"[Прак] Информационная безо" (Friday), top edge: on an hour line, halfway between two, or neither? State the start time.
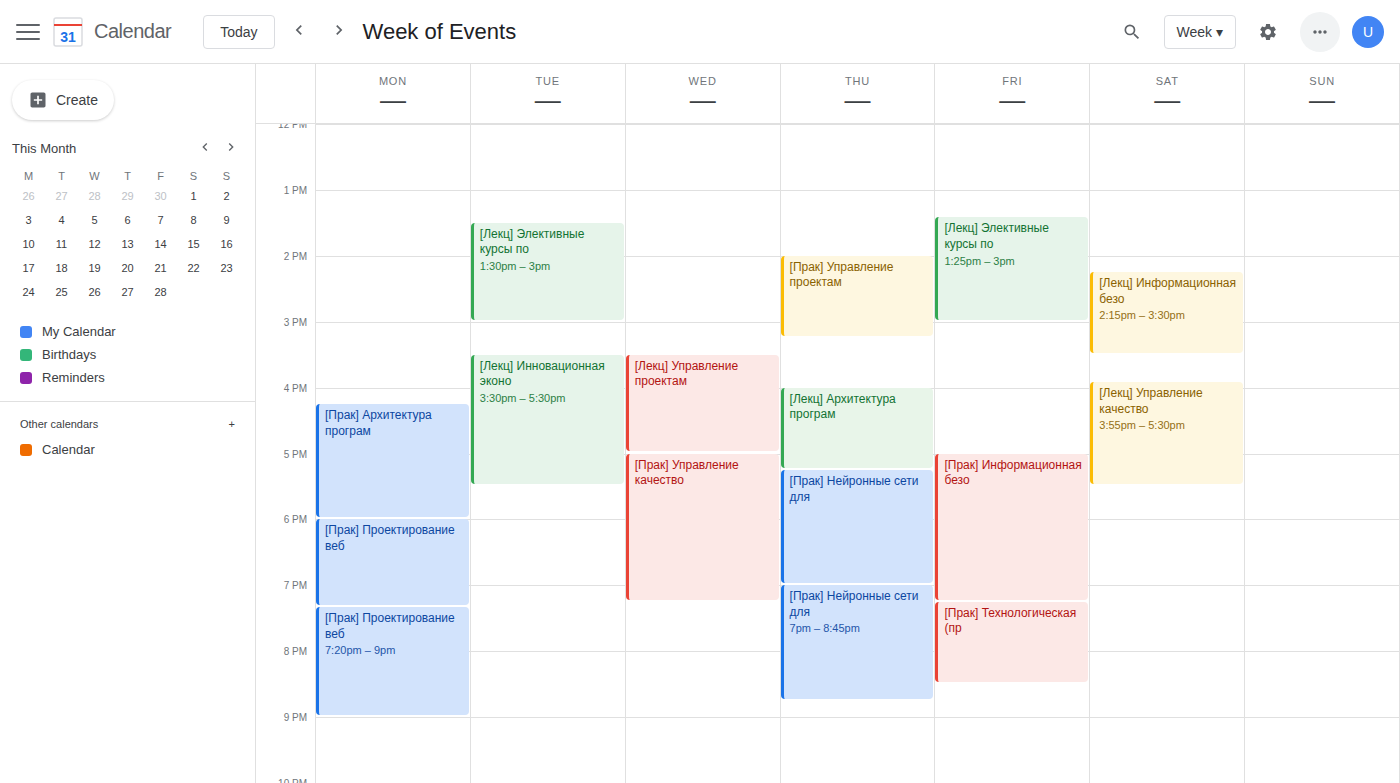
17:00 -- exactly on the 17:00 line.